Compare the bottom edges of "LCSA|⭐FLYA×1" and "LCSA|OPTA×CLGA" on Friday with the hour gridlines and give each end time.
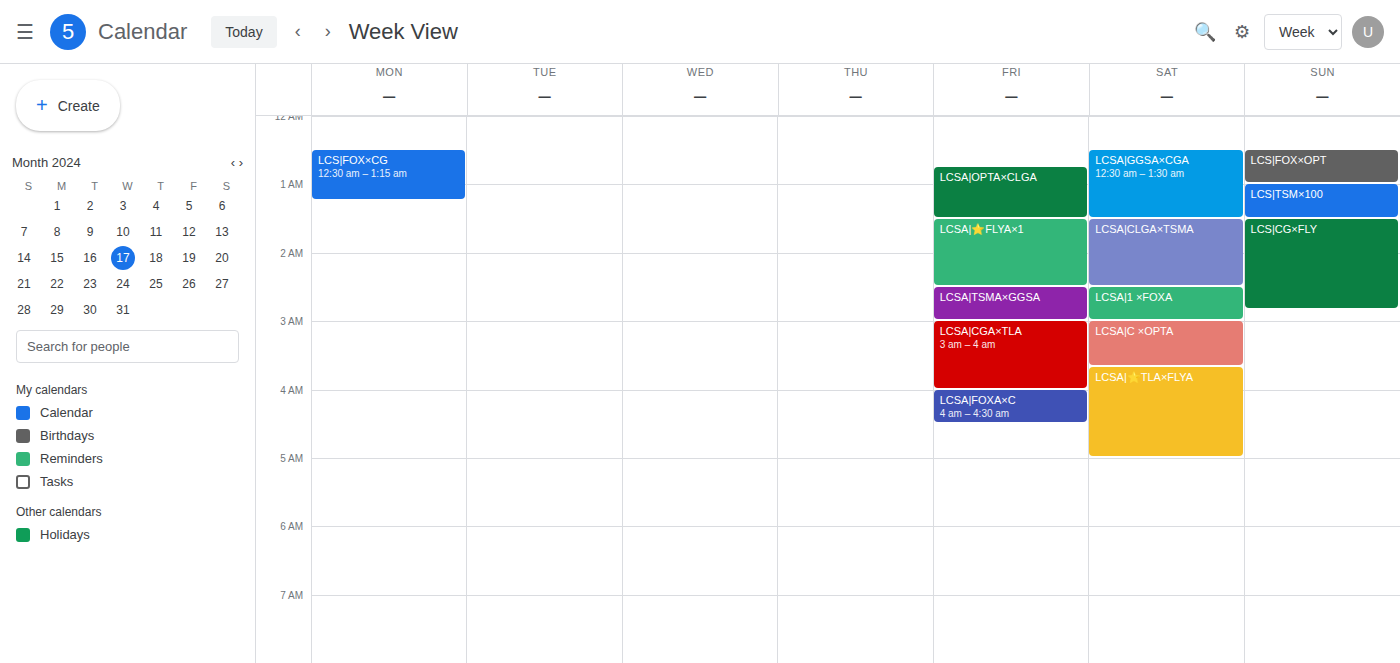
"LCSA|⭐FLYA×1": 2:30 AM, halfway between the 2 AM and 3 AM lines. "LCSA|OPTA×CLGA": 1:30 AM, halfway between the 1 AM and 2 AM lines.